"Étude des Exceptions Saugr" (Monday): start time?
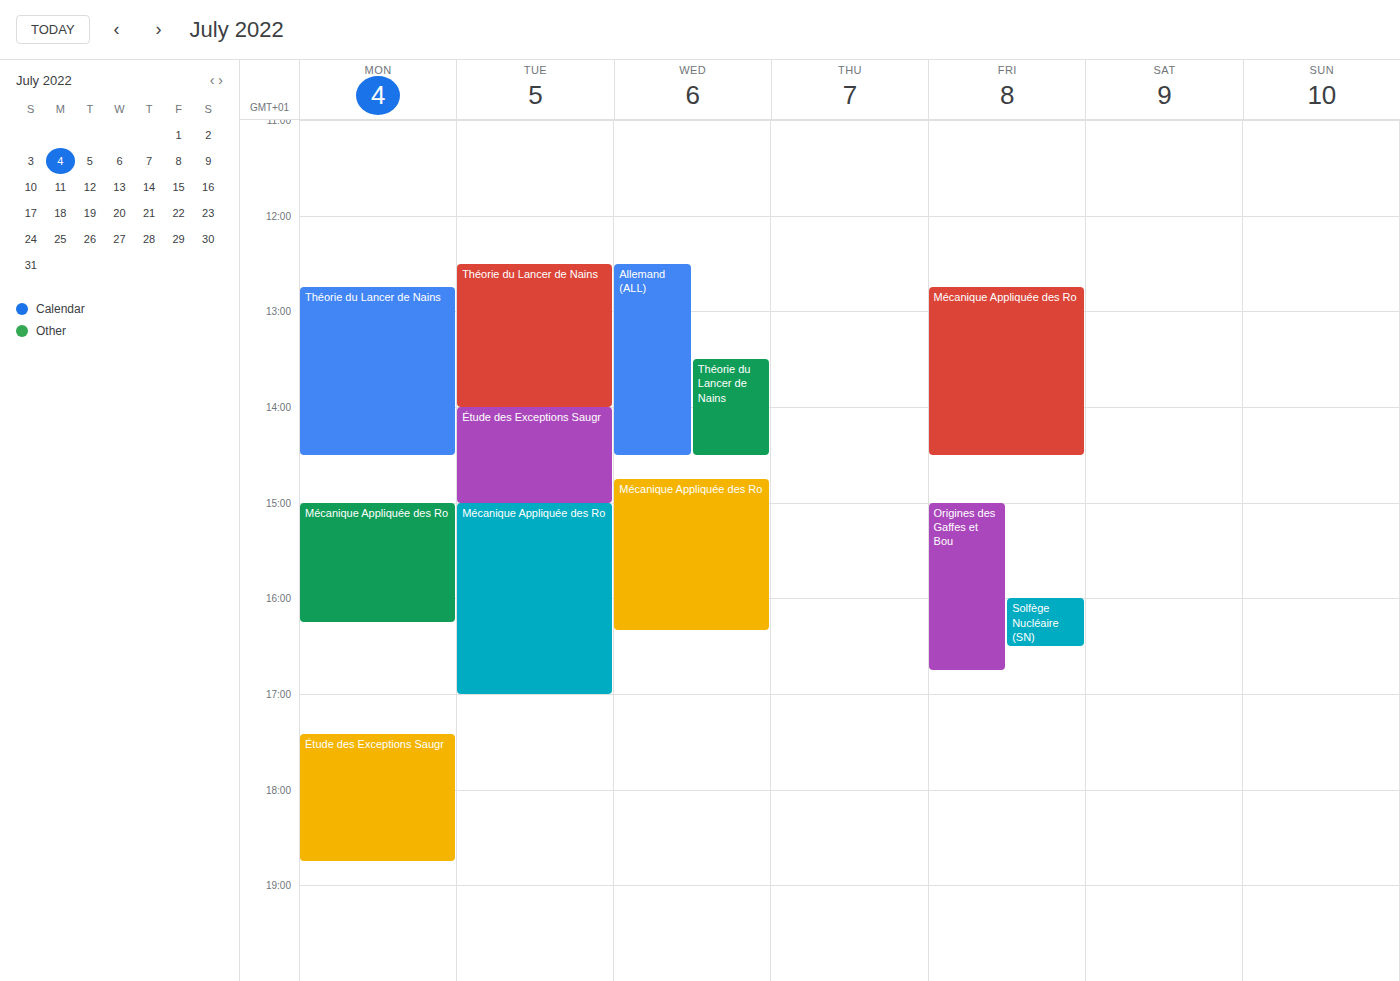
5:25 PM